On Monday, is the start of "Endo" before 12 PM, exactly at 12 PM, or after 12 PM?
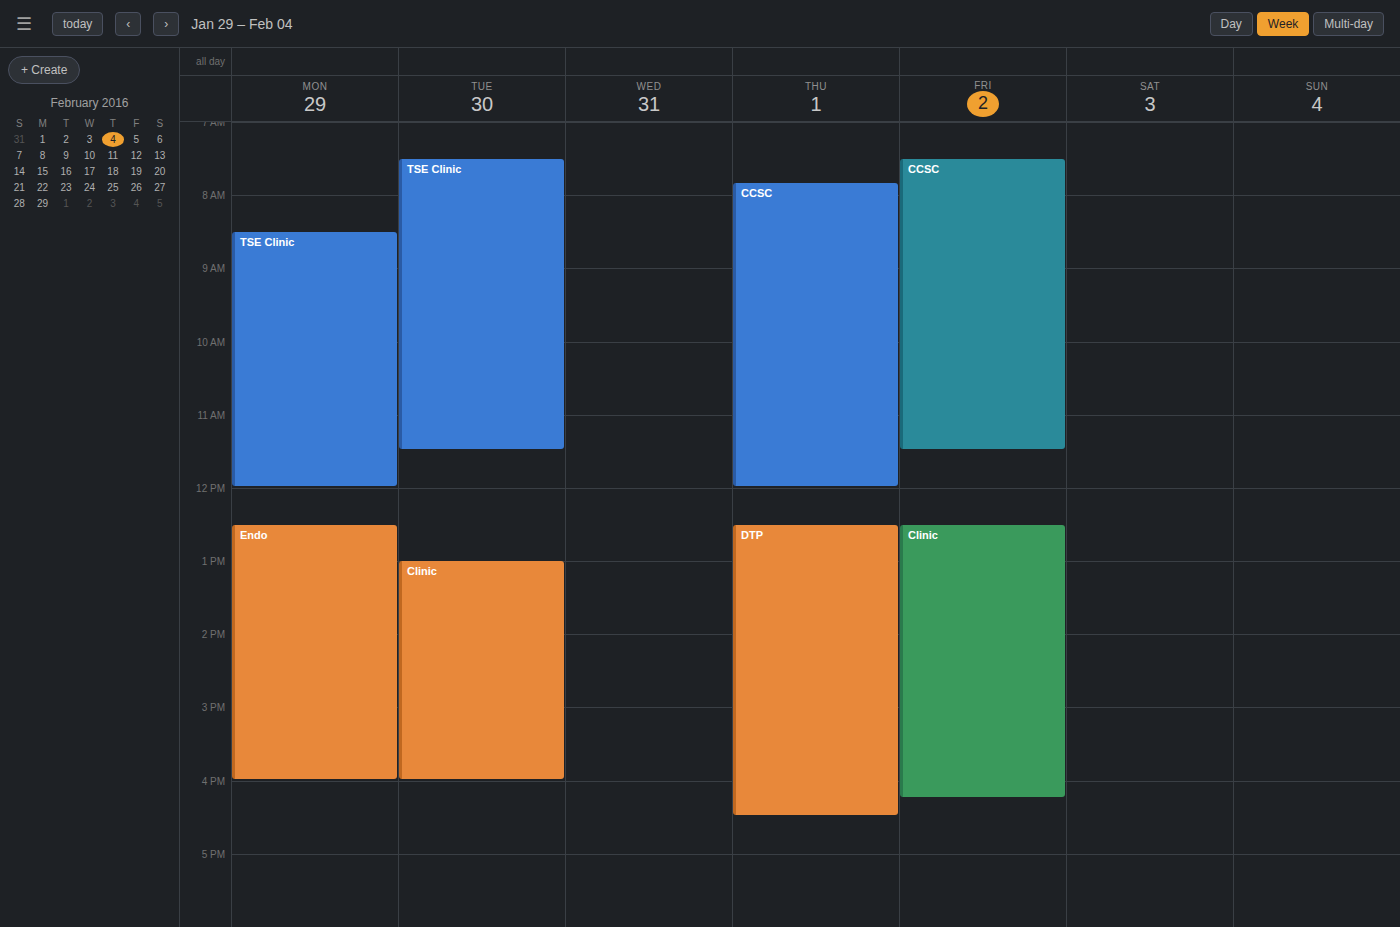
12:30 PM -- after 12 PM, 30 minutes below the 12 PM line.